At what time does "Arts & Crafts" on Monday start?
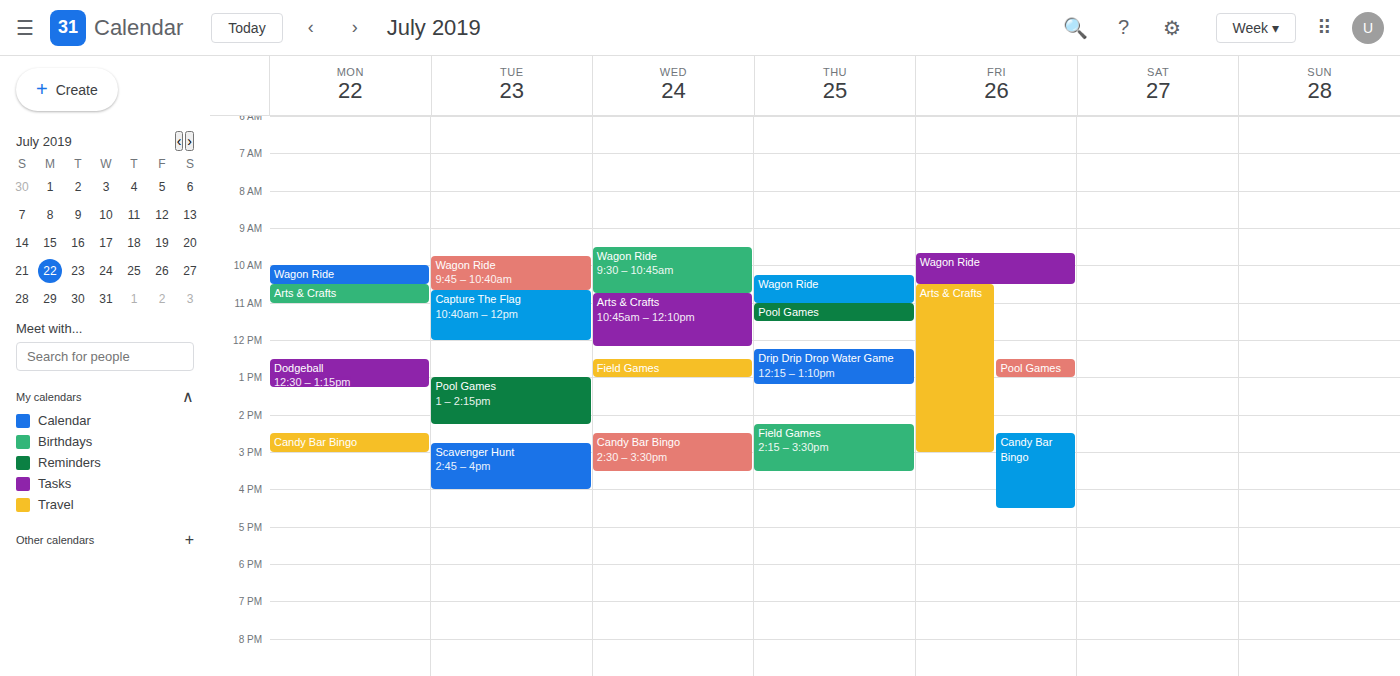
10:30 AM